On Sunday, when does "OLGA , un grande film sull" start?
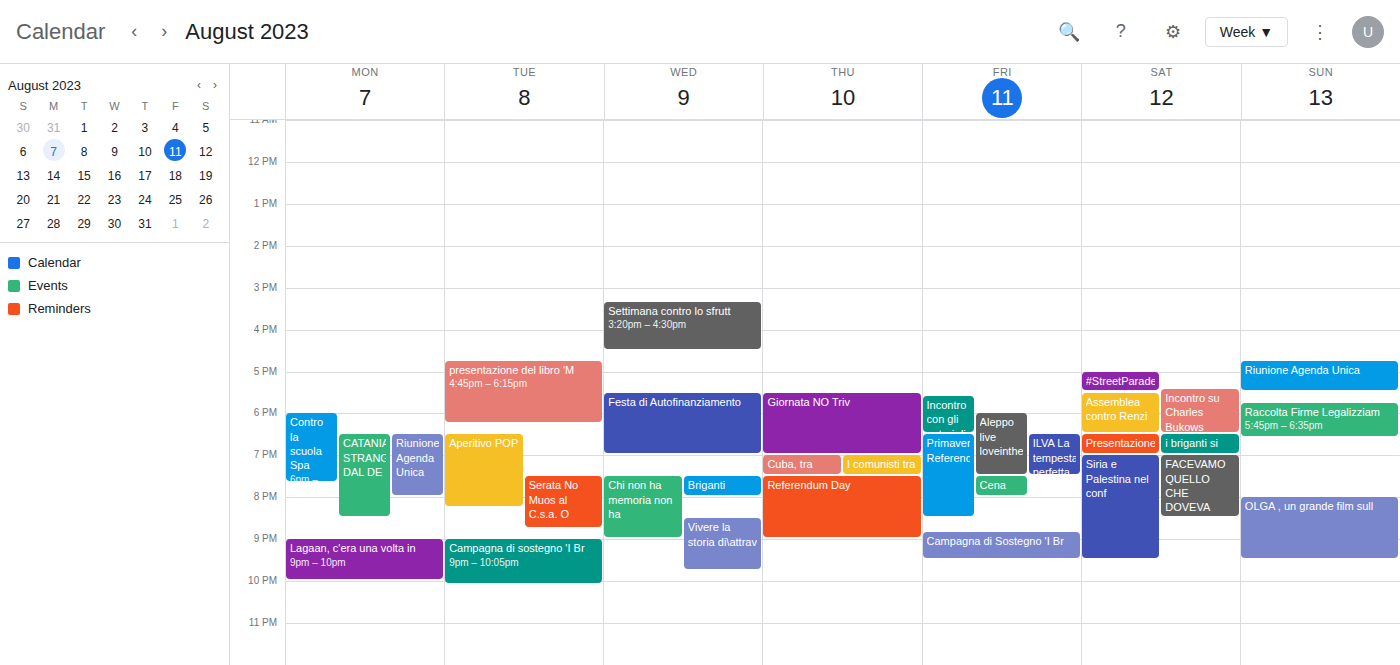
8:00 PM